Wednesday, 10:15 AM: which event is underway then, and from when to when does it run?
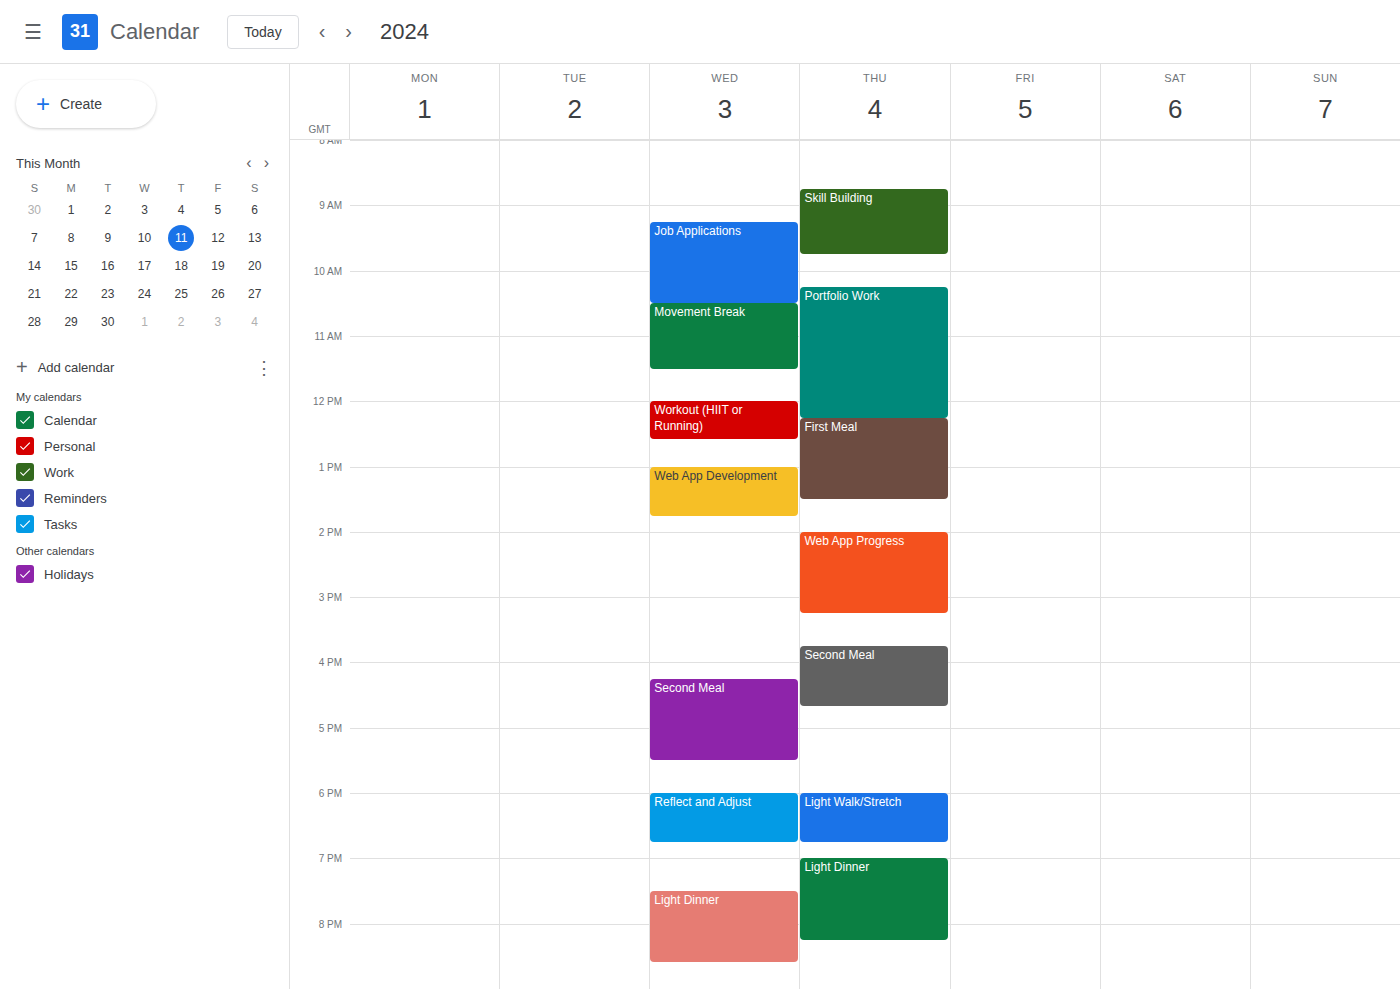
"Job Applications", 9:15 AM to 10:30 AM